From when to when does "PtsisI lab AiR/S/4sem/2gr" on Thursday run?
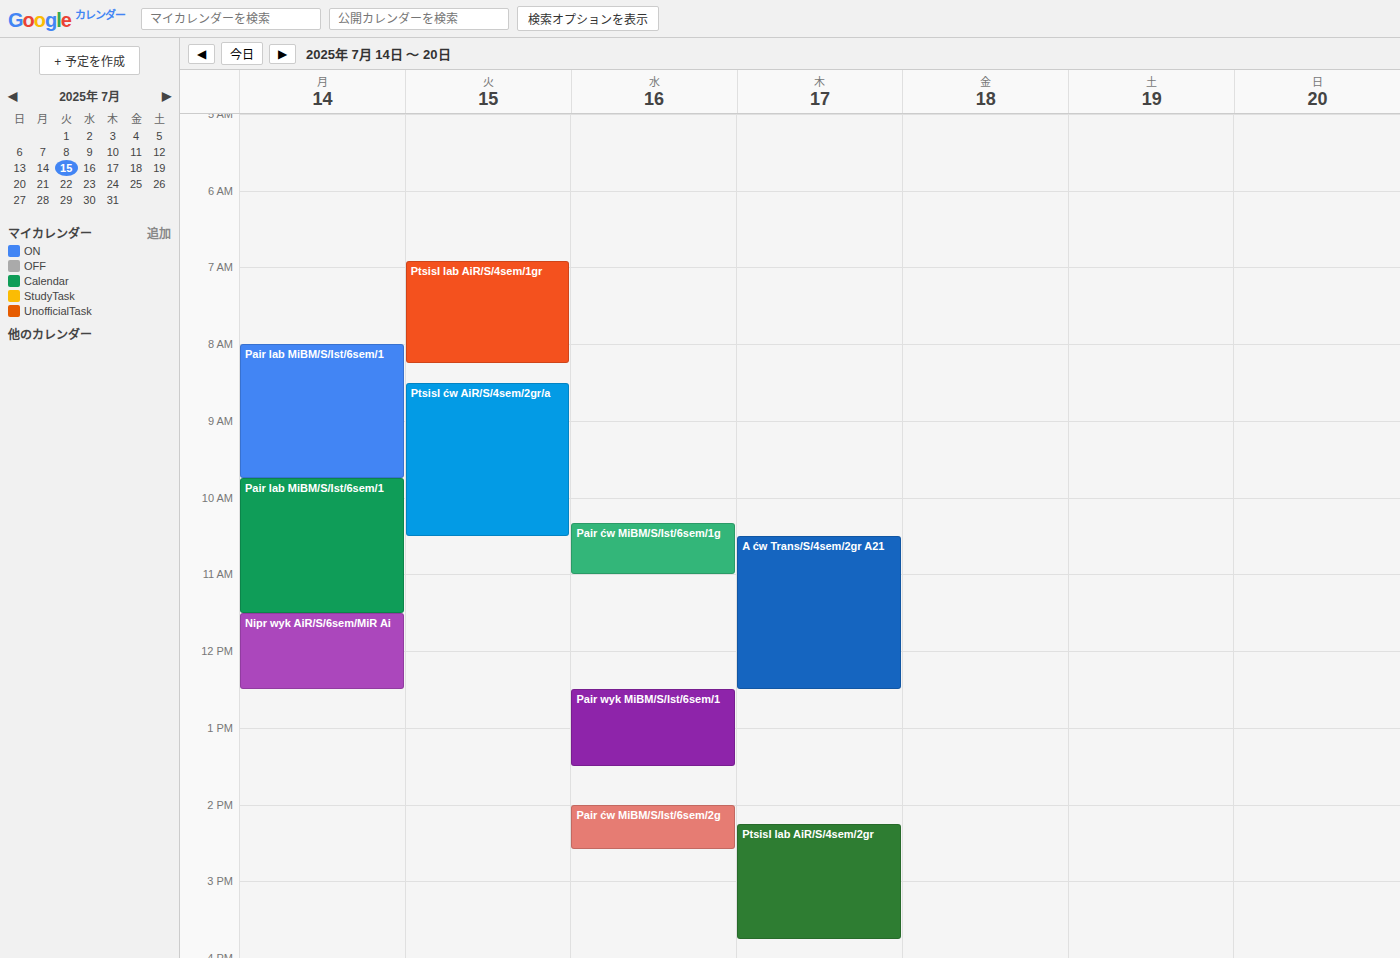
14:15 to 15:45